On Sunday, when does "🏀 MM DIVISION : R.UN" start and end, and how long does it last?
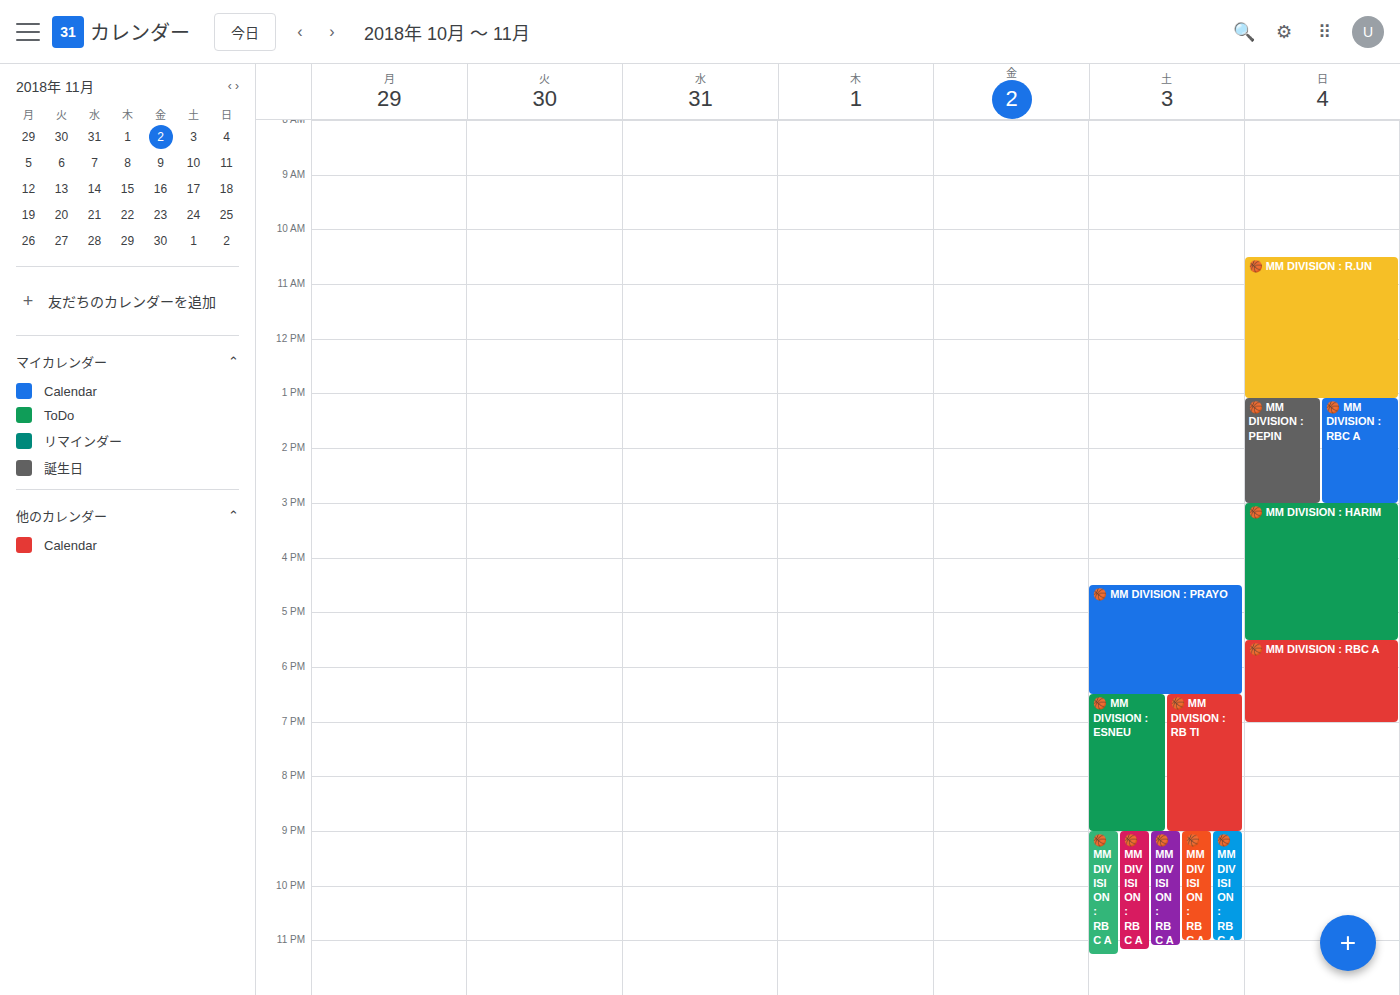
10:30 AM to 1:05 PM, 2 hours 35 minutes